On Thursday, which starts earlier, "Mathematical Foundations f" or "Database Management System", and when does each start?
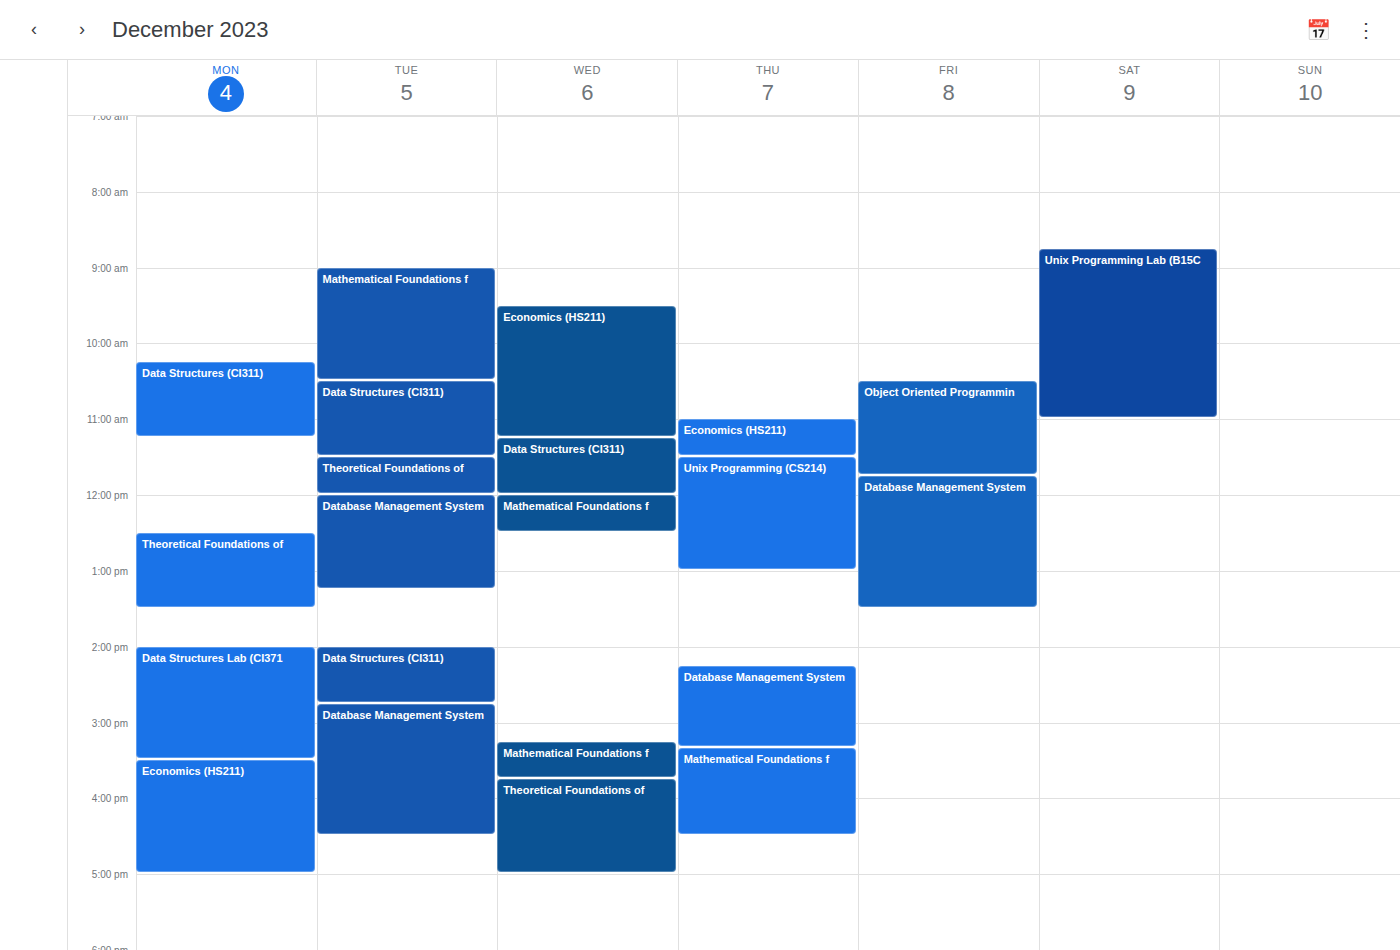
"Database Management System" 2:15 PM; "Mathematical Foundations f" 3:20 PM.